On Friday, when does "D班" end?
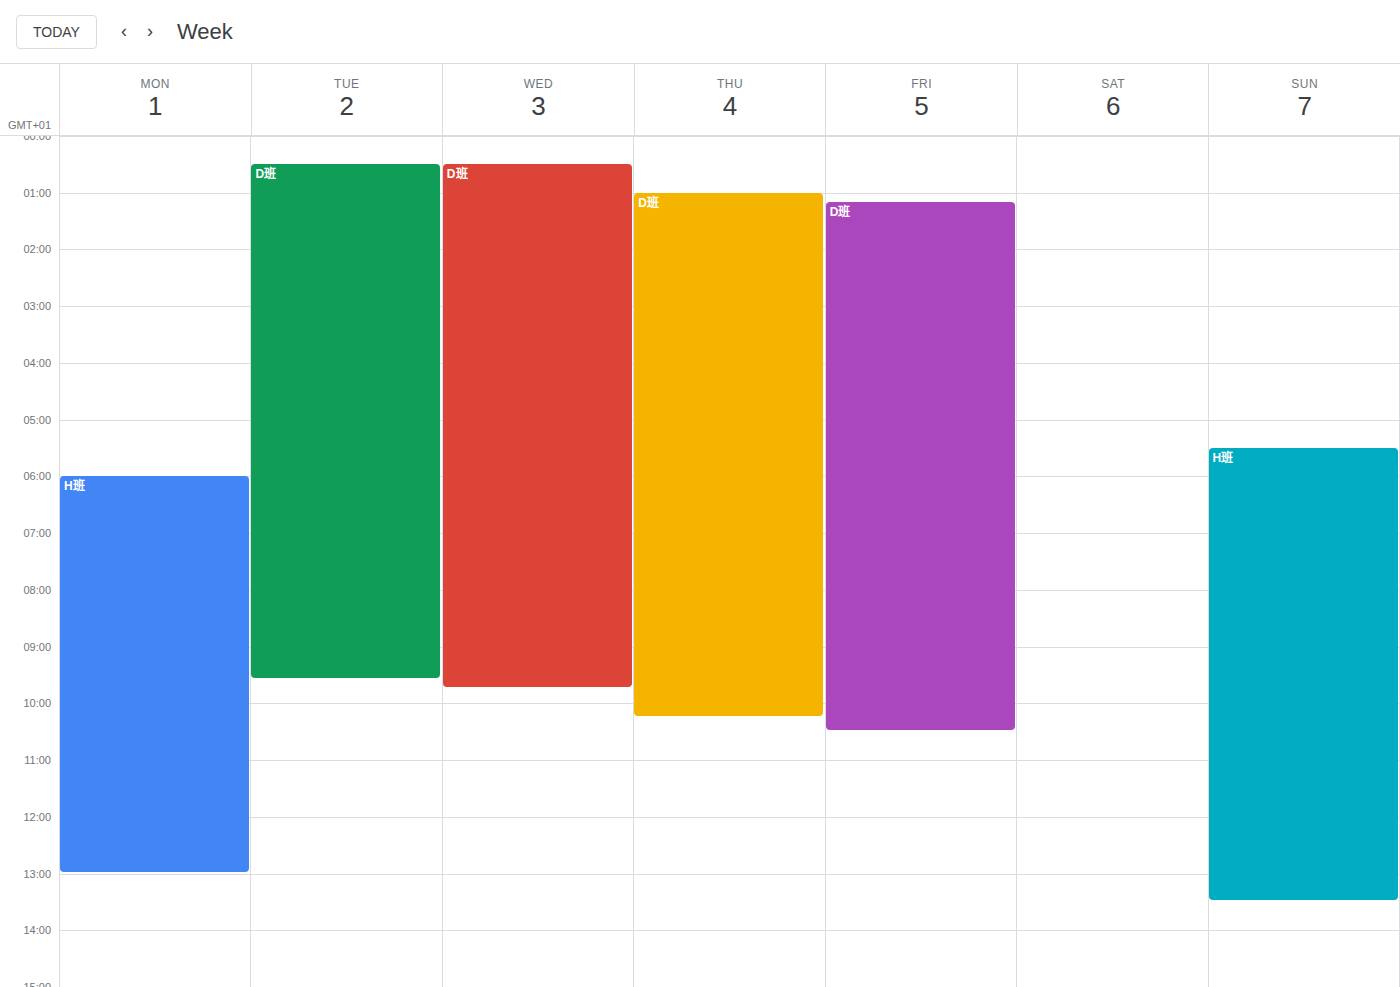
10:30 AM